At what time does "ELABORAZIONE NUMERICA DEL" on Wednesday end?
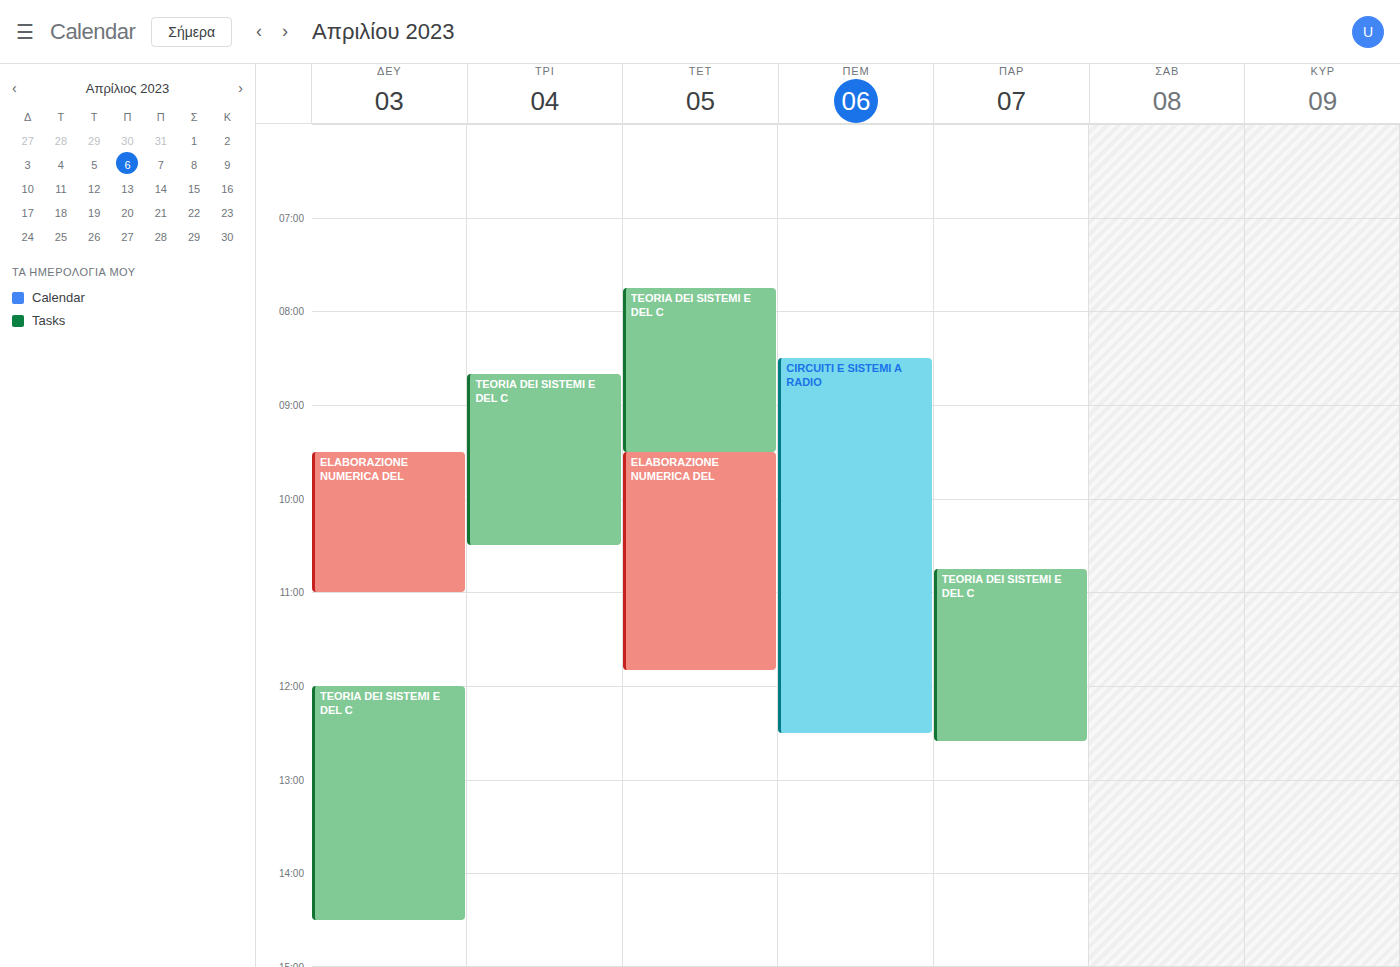
11:50 AM